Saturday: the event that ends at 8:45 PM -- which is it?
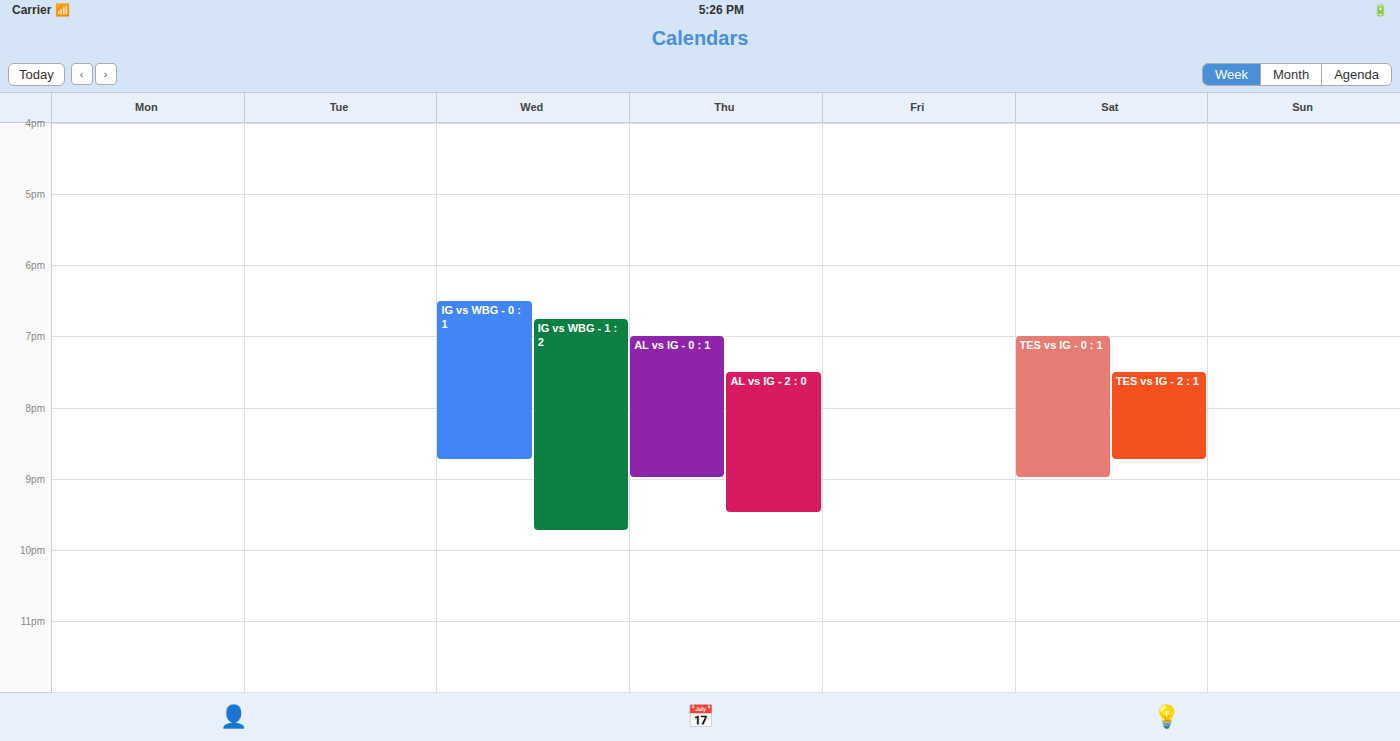
"TES vs IG - 2 : 1"